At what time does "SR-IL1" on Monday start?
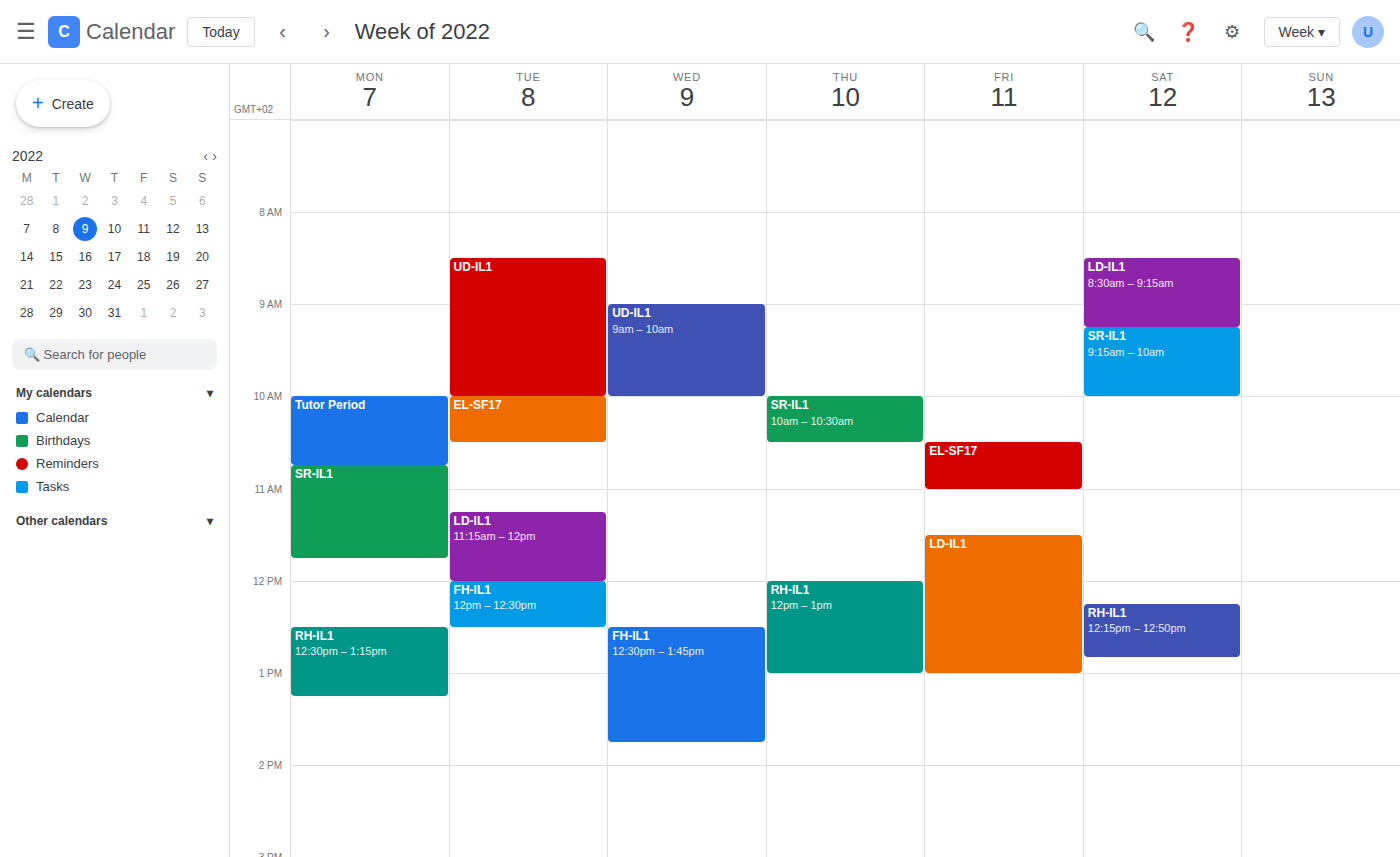
10:45 AM